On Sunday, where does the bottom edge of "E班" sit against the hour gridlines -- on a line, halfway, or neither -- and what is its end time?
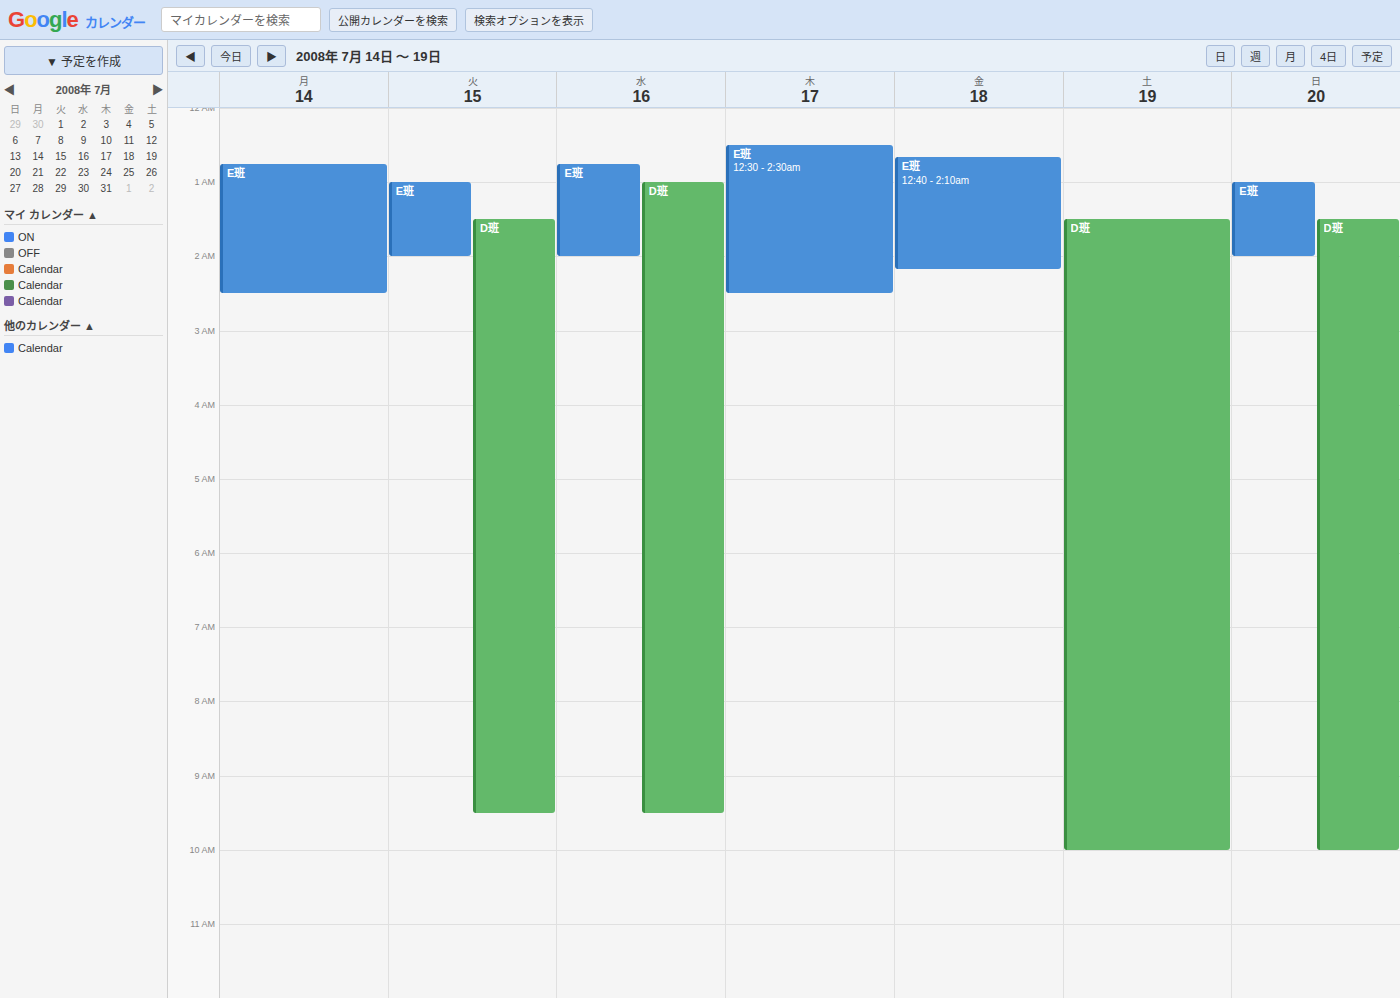
2:00 AM -- exactly on the 2 AM line.